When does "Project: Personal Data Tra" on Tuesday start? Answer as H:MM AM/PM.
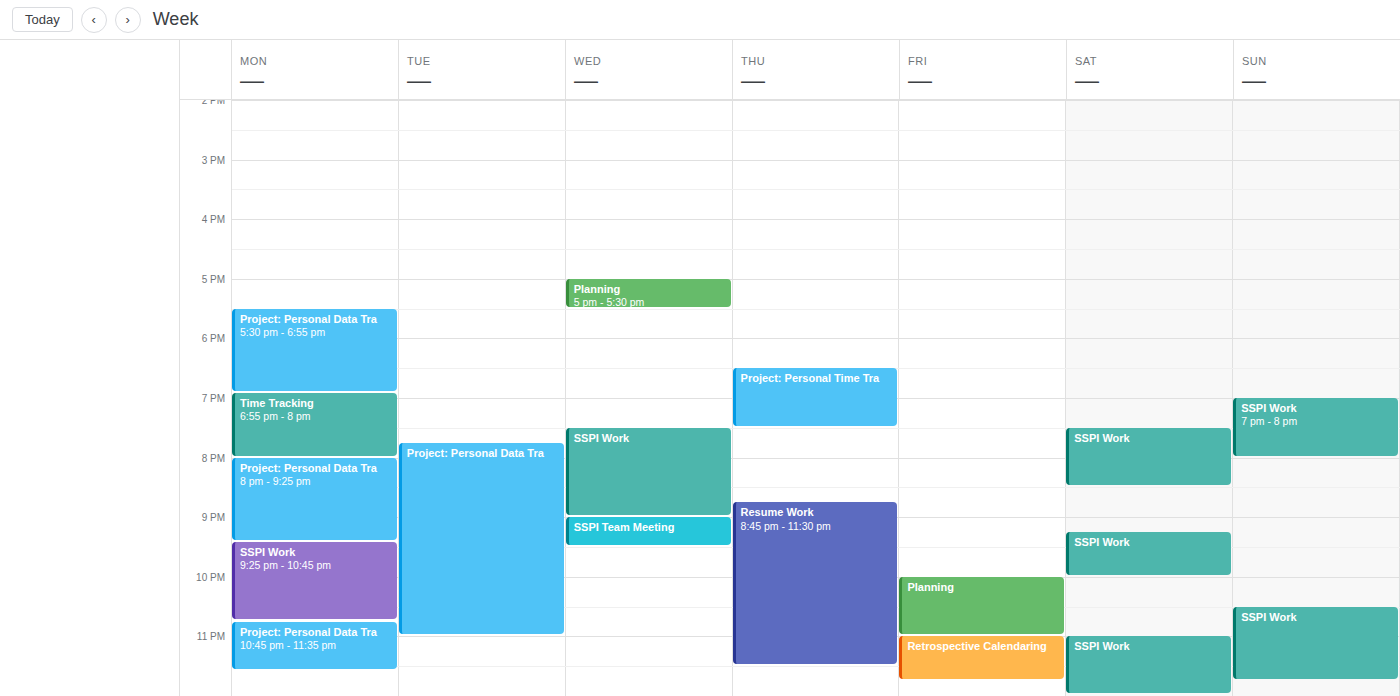
7:45 PM